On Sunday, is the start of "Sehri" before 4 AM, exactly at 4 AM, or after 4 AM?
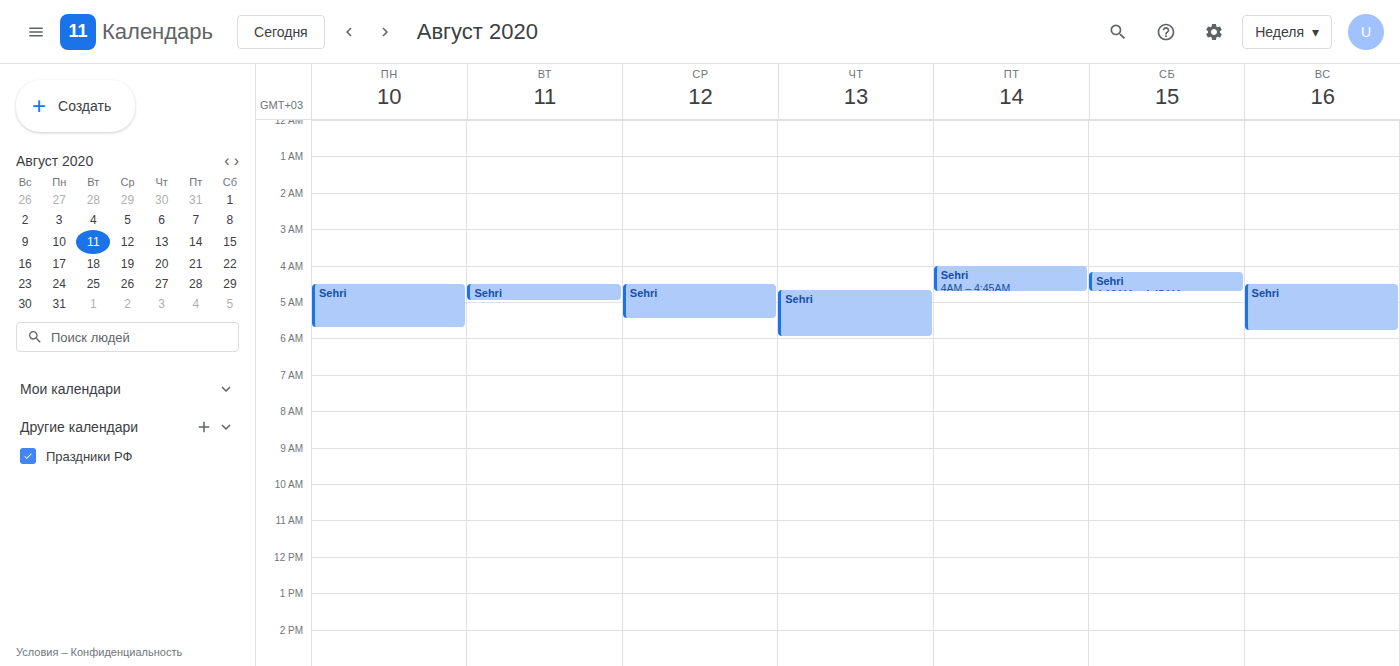
4:30 AM -- after 4 AM, 30 minutes below the 4 AM line.